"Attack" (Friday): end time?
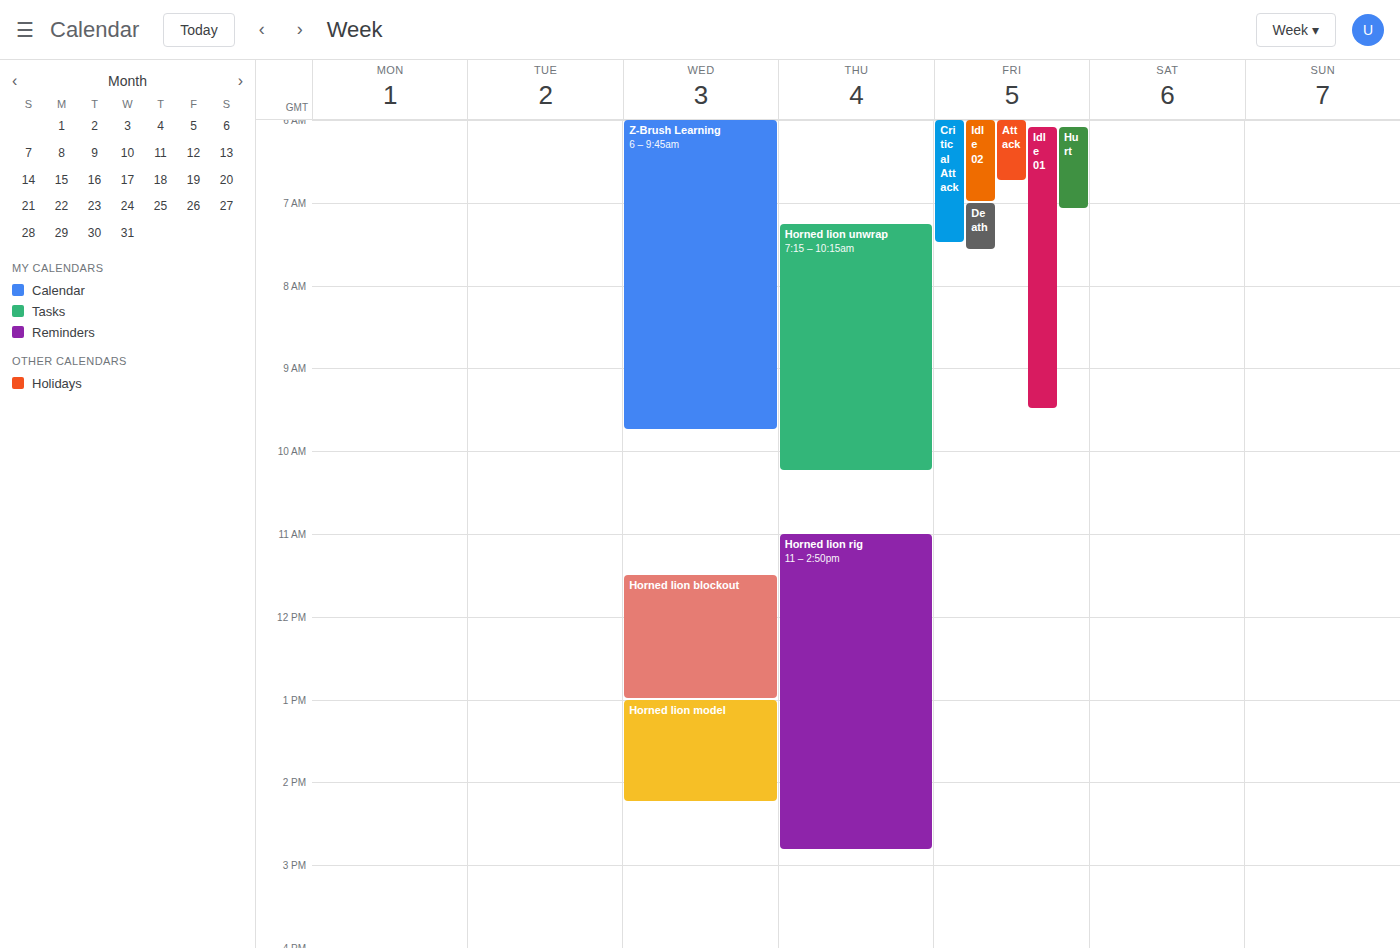
6:45 AM